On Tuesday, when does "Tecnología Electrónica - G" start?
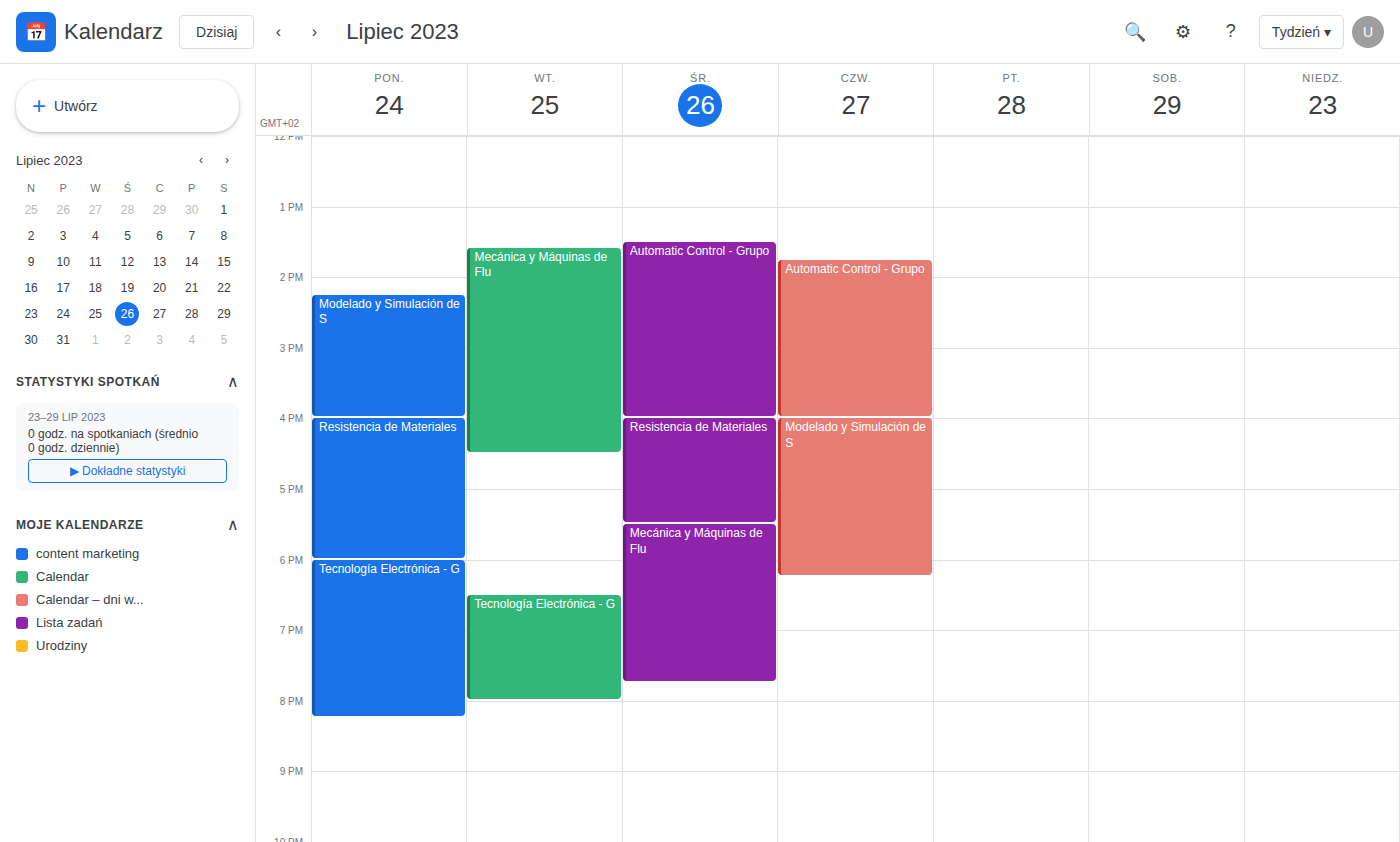
6:30 PM